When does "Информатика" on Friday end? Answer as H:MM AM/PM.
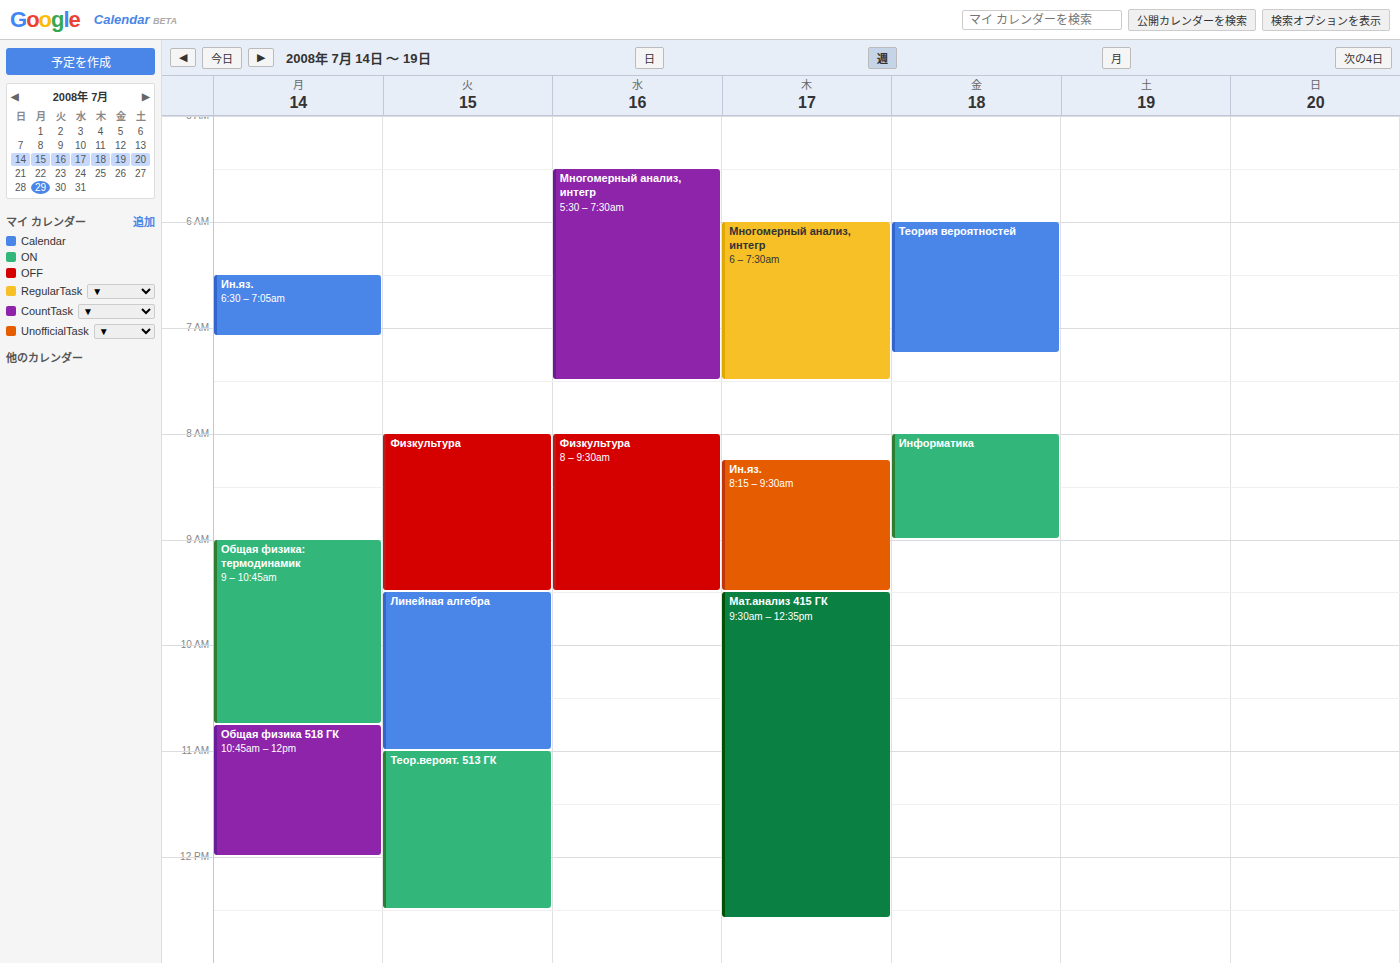
9:00 AM